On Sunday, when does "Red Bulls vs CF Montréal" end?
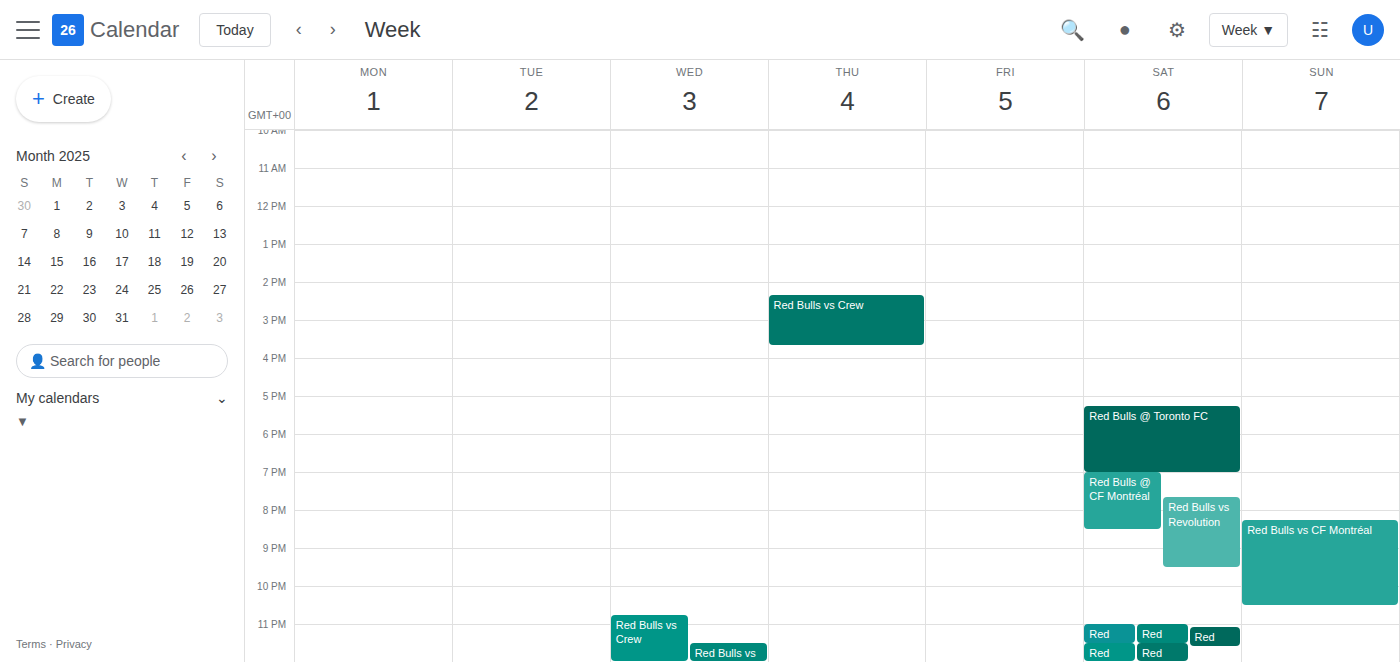
10:30 PM